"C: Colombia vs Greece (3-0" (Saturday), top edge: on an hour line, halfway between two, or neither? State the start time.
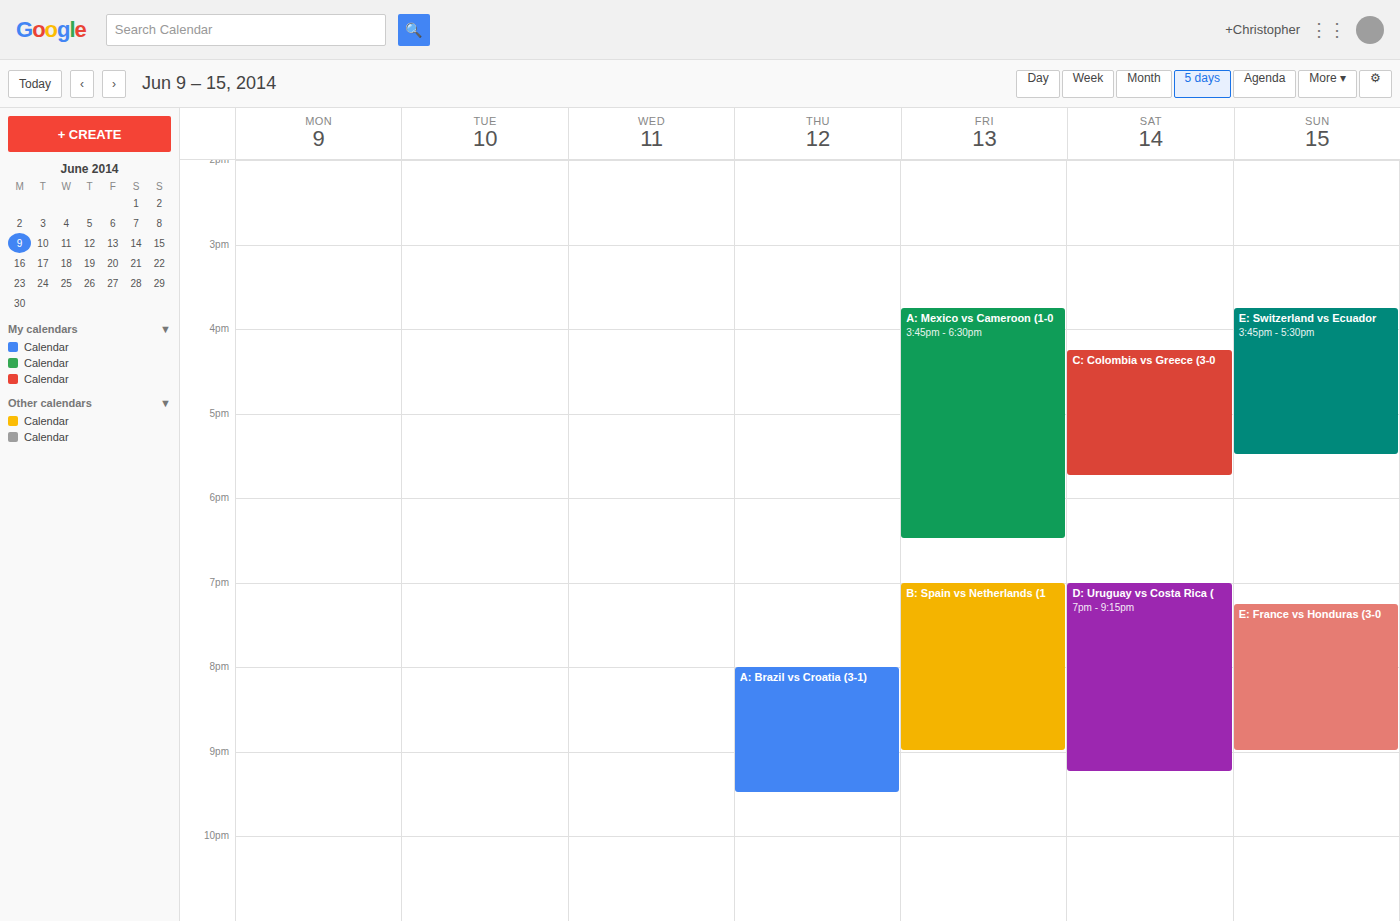
16:15 -- neither: a quarter of the way from the 16:00 line to the 17:00 line.